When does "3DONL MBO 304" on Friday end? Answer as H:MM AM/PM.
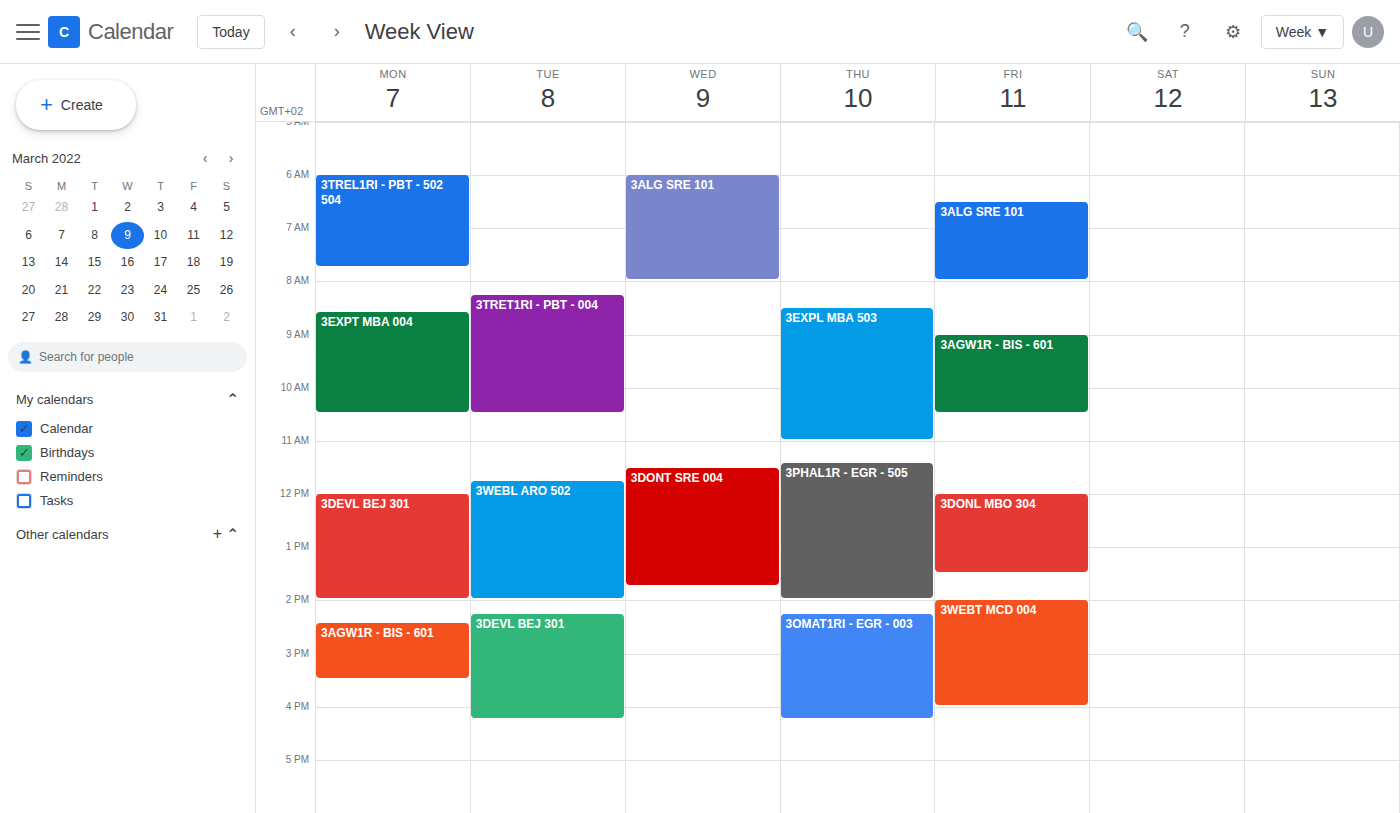
1:30 PM